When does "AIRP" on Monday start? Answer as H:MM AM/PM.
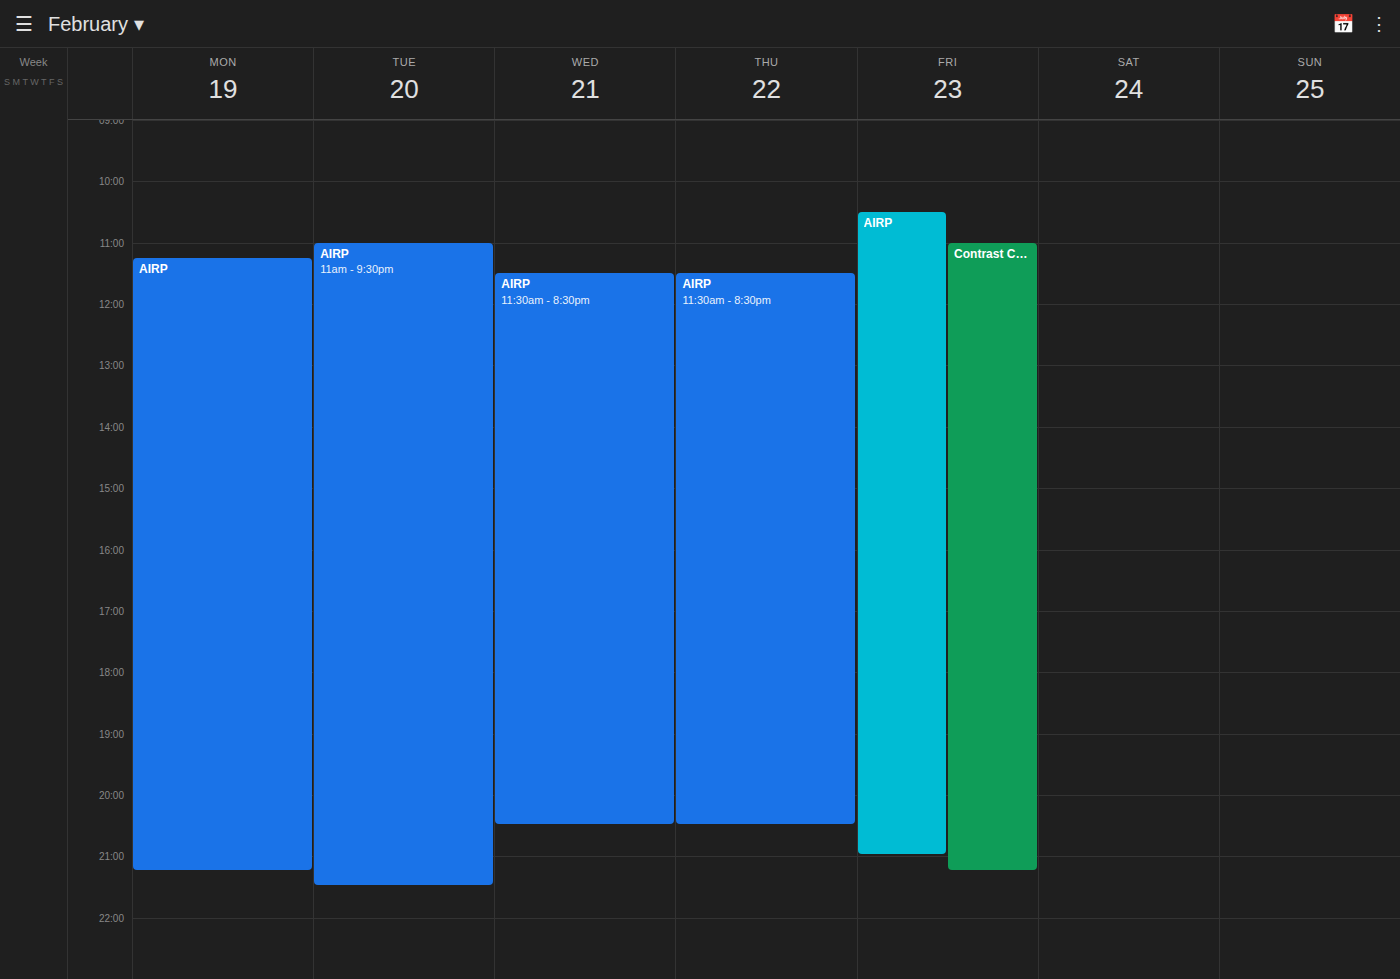
11:15 AM